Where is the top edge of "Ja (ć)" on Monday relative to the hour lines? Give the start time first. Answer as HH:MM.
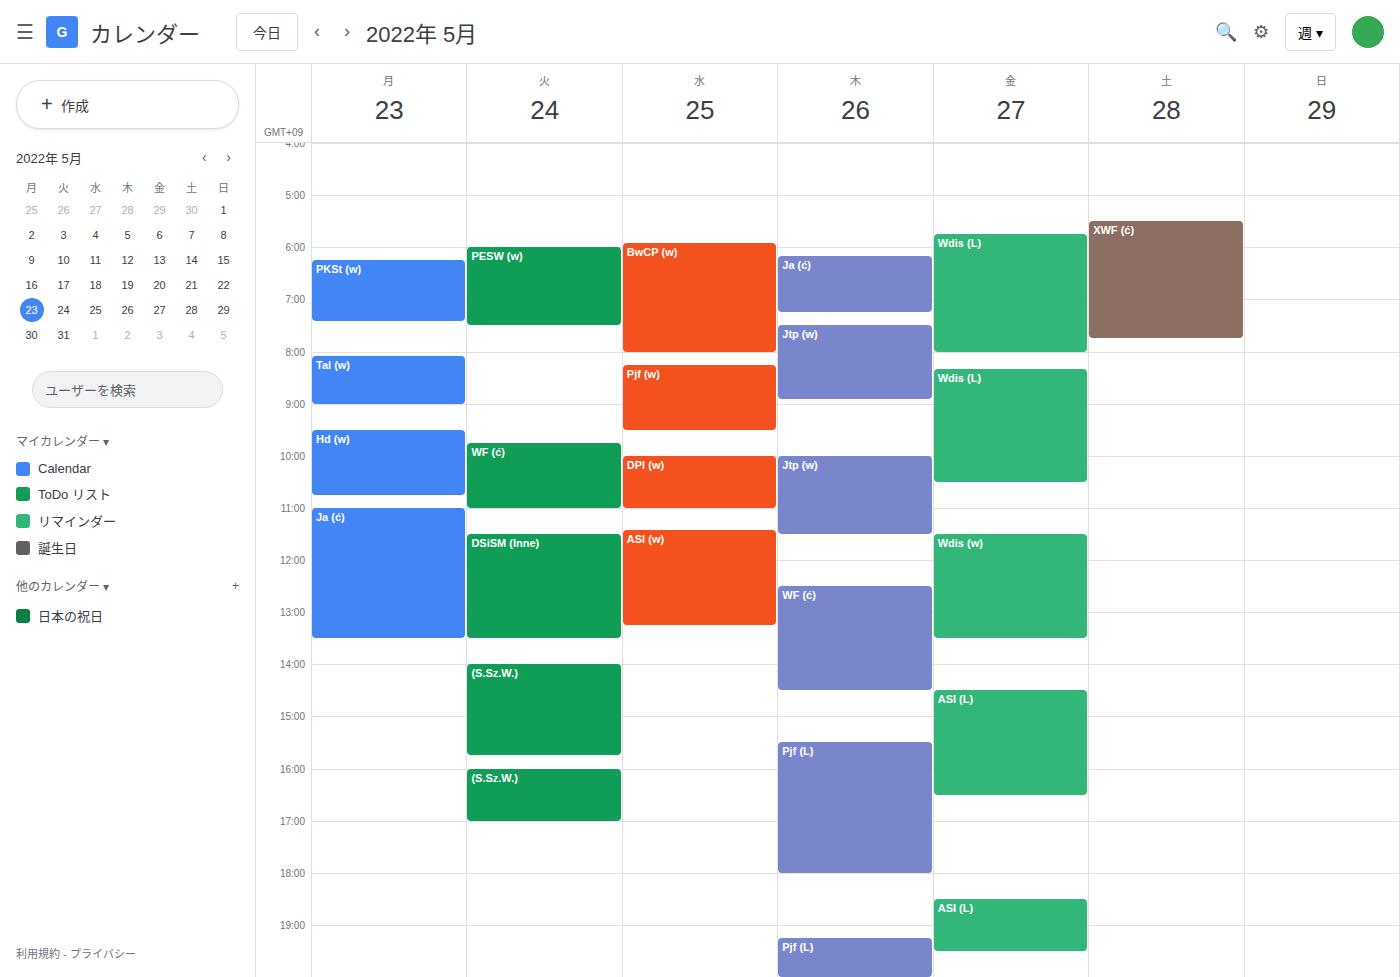
11:00 -- exactly on the 11:00 line.